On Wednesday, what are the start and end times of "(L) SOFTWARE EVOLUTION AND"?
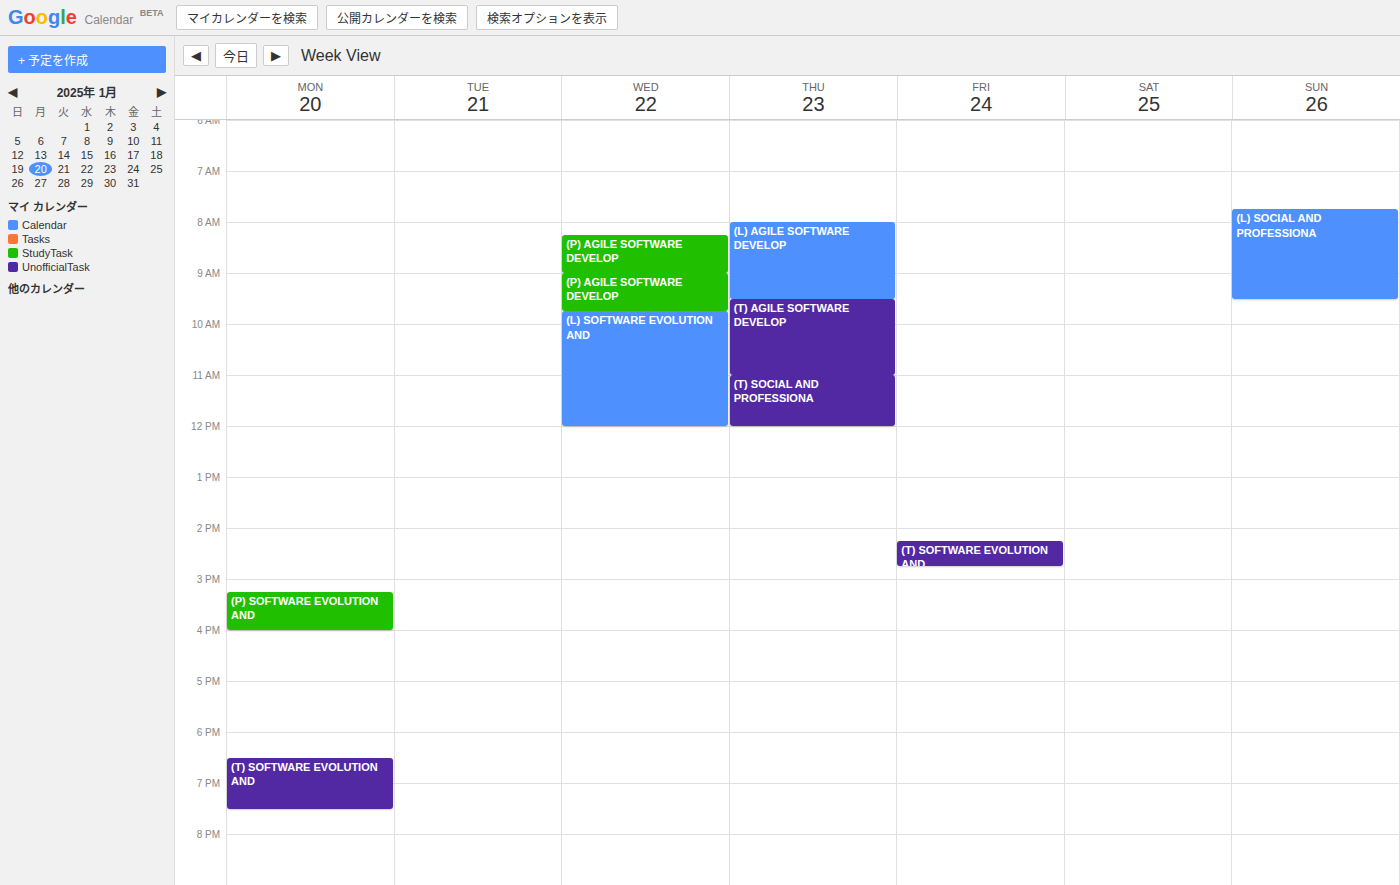
9:45 AM to 12:00 PM